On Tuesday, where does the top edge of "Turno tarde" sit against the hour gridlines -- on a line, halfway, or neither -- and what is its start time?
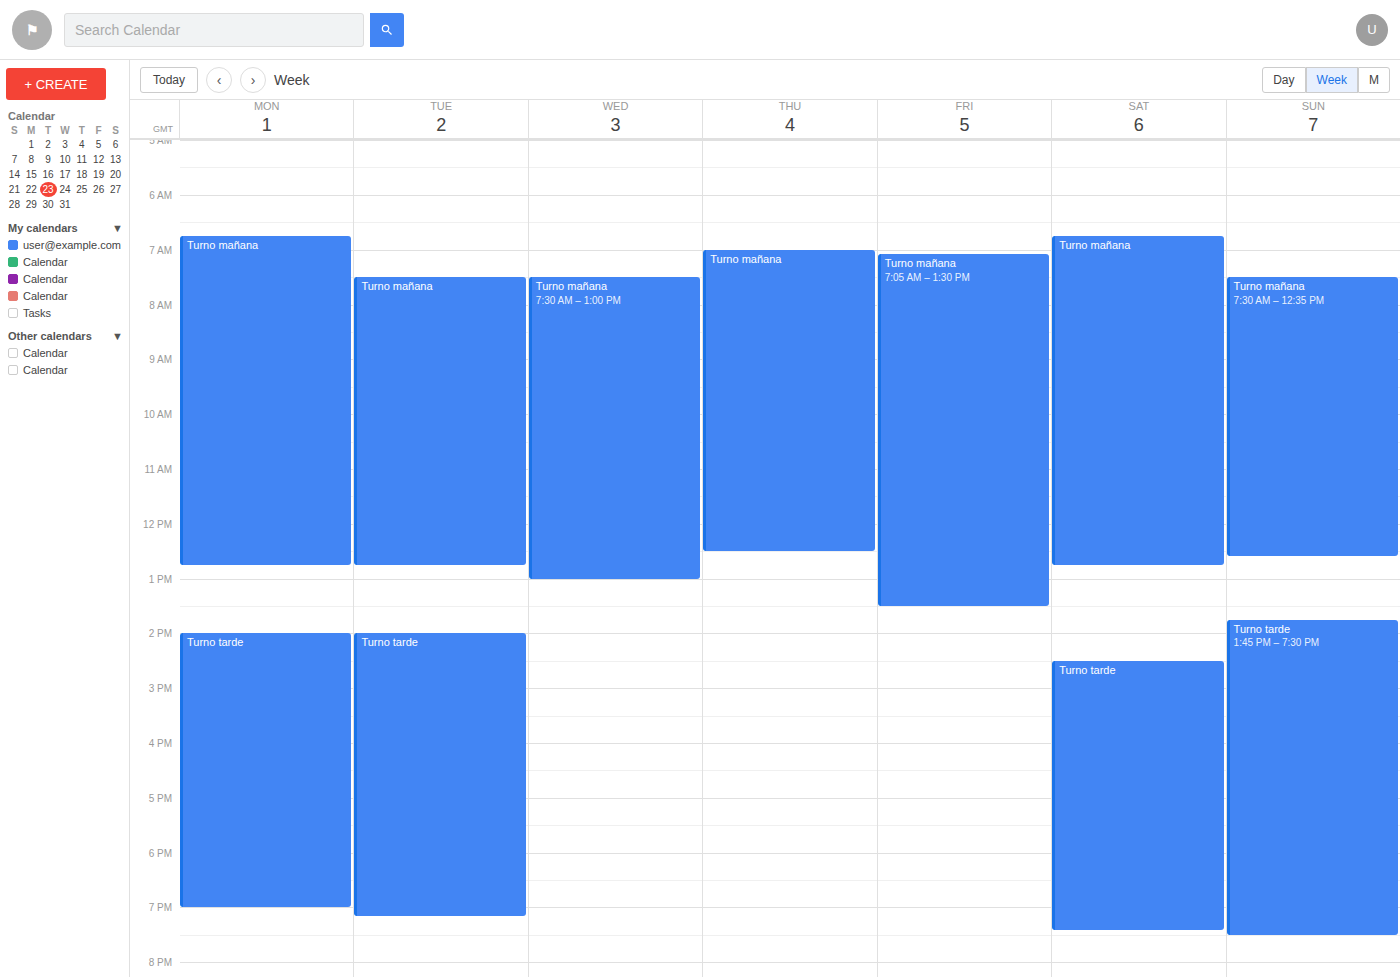
14:00 -- exactly on the 14:00 line.